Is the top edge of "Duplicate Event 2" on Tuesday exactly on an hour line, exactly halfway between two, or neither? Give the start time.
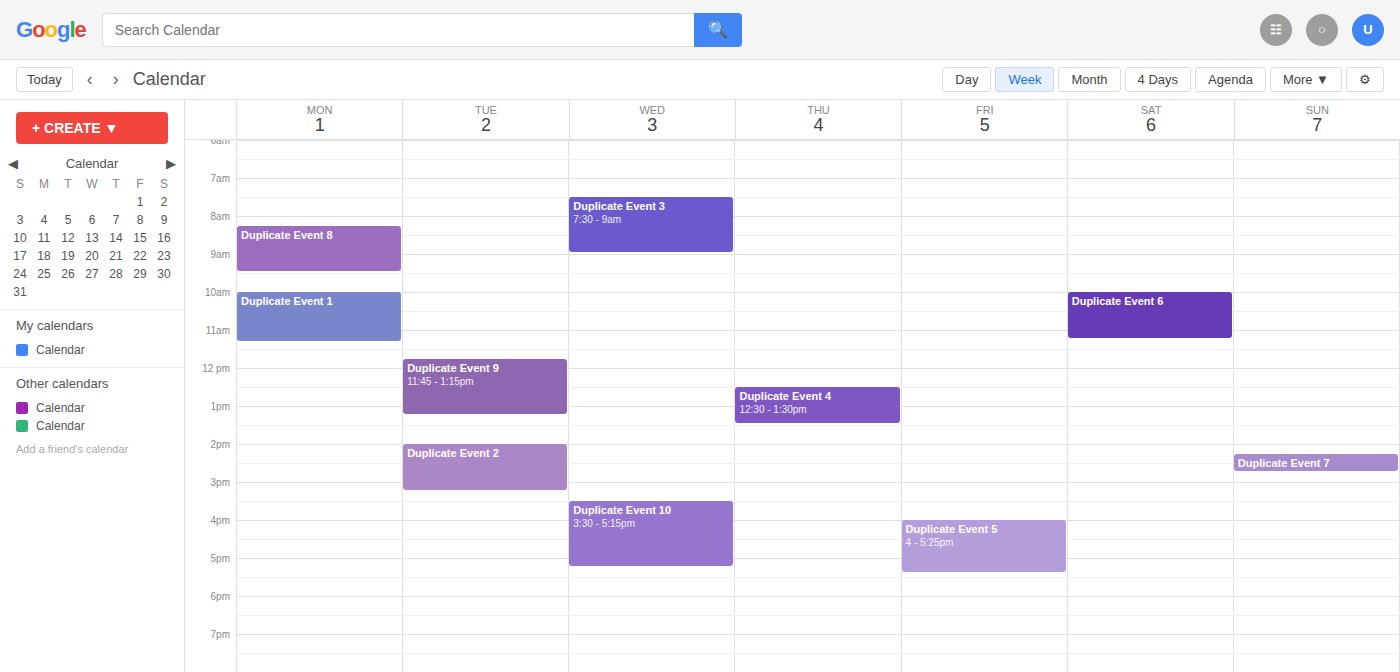
2:00 PM -- exactly on the 2 PM line.